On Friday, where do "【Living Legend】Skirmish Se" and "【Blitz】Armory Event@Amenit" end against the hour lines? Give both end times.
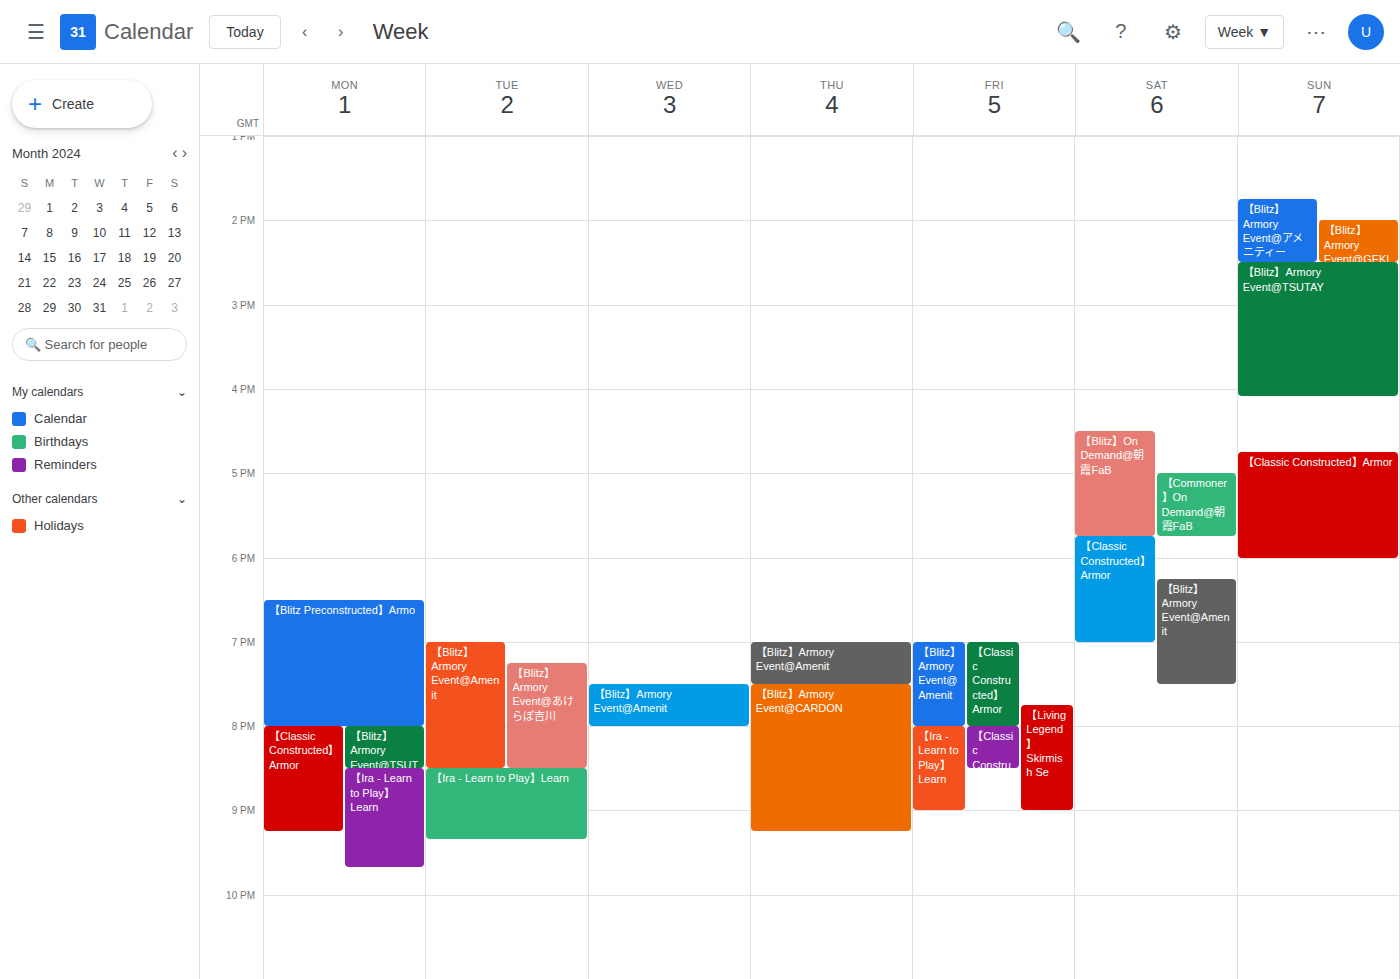
"【Living Legend】Skirmish Se": 9:00 PM, exactly on the 9 PM line. "【Blitz】Armory Event@Amenit": 8:00 PM, exactly on the 8 PM line.